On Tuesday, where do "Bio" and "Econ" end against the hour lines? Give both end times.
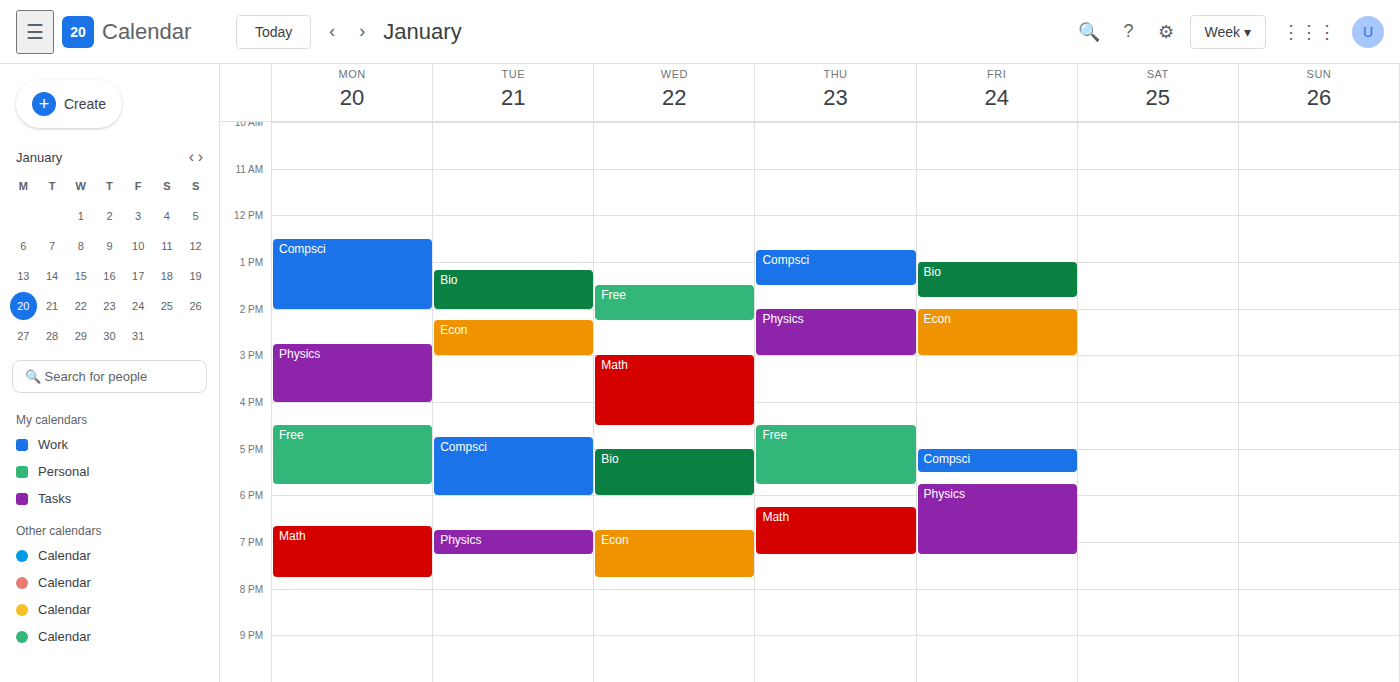
"Bio": 2:00 PM, exactly on the 2 PM line. "Econ": 3:00 PM, exactly on the 3 PM line.